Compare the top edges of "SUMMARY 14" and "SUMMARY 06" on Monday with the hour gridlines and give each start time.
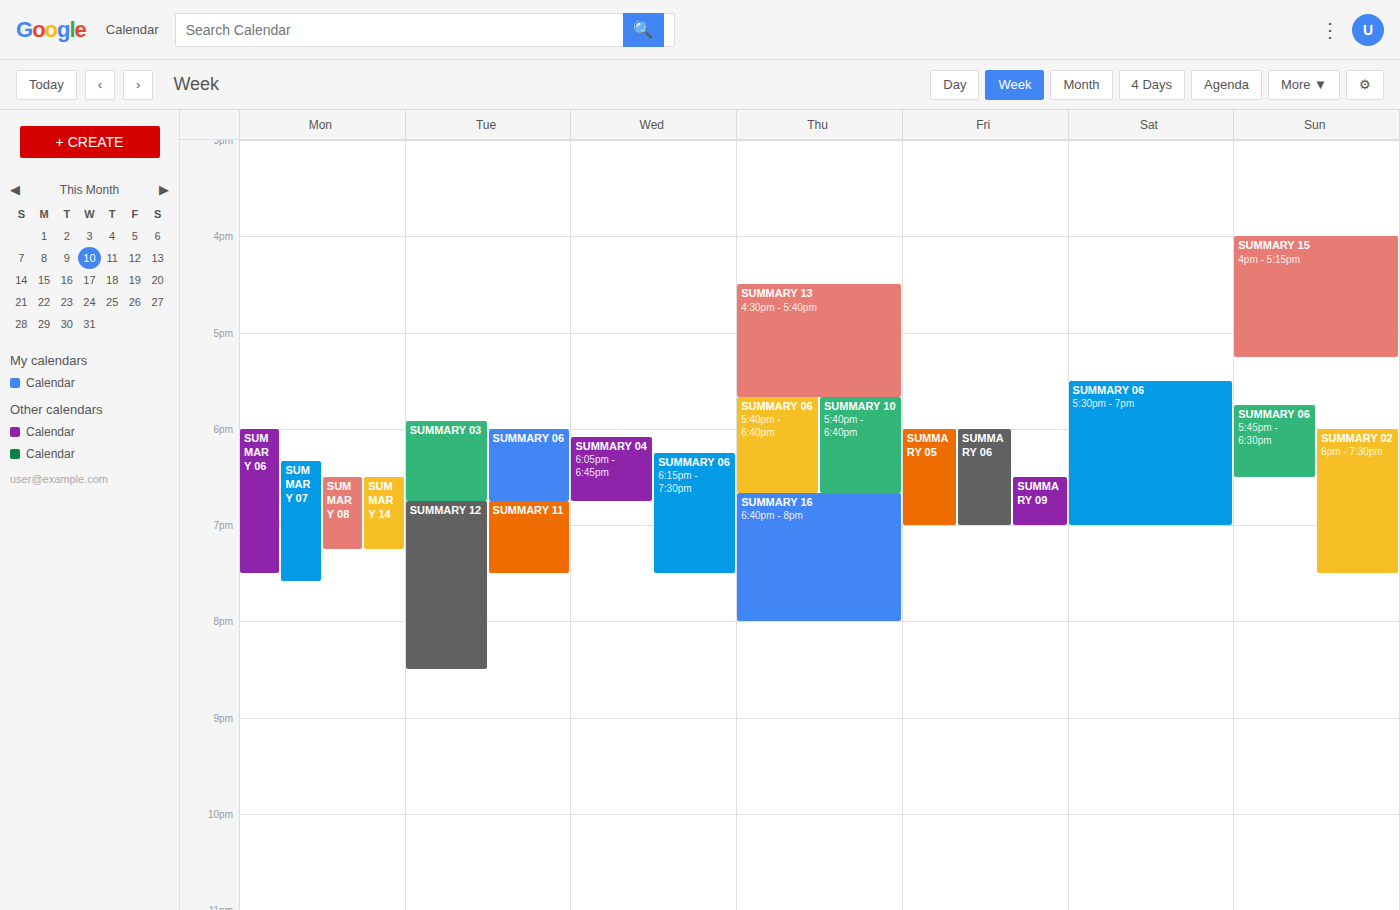
"SUMMARY 14": 6:30 PM, halfway between the 6 PM and 7 PM lines. "SUMMARY 06": 6:00 PM, exactly on the 6 PM line.